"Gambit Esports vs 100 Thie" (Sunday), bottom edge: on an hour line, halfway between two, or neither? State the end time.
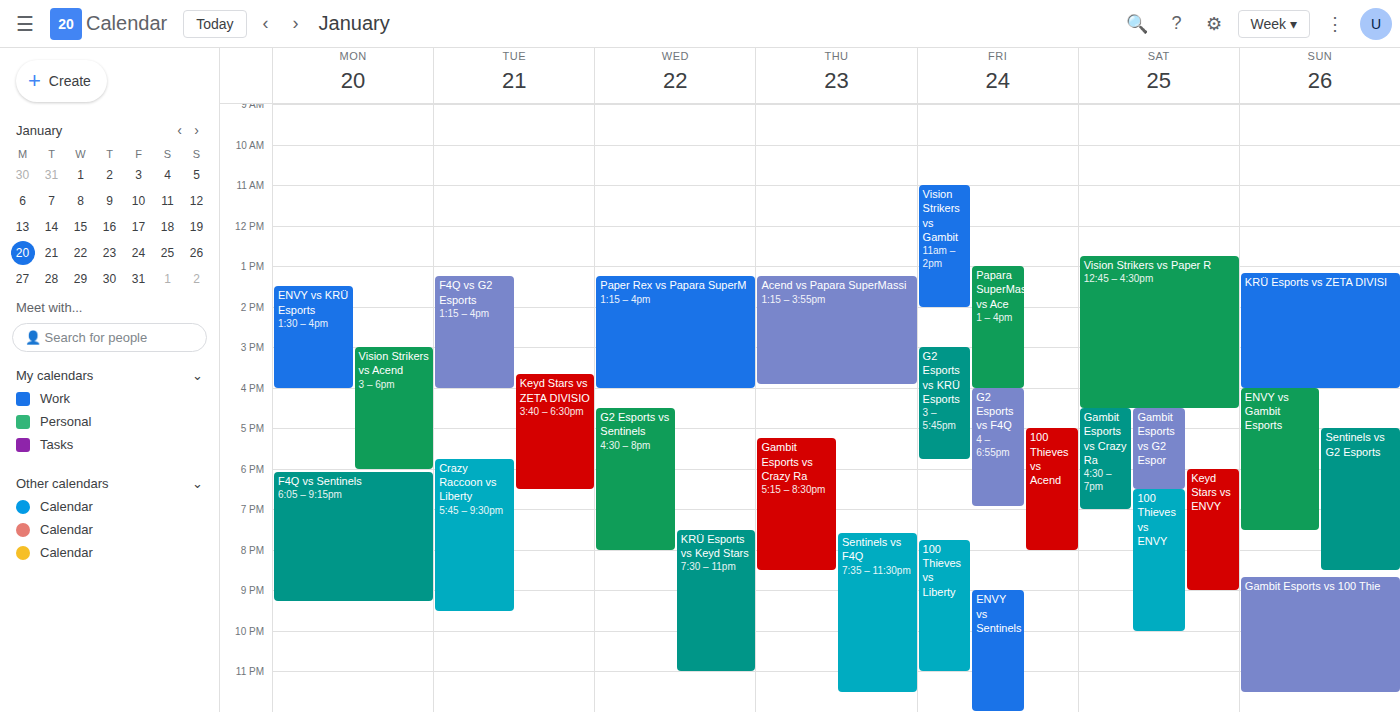
23:30 -- halfway between the 23:00 and 24:00 lines.